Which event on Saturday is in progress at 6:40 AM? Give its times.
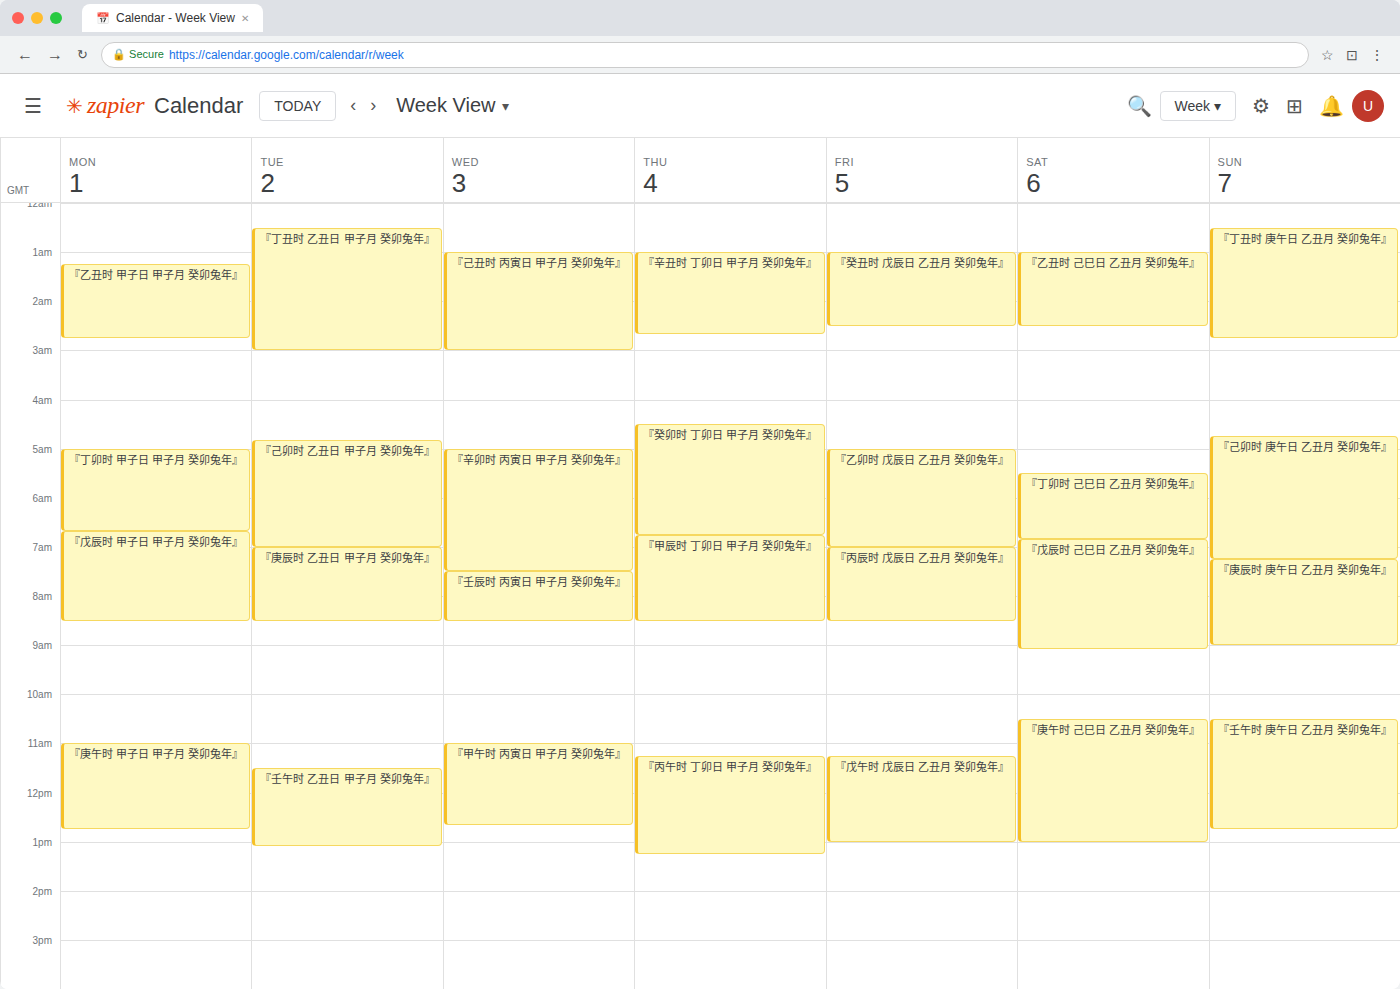
"『丁卯时 己巳日 乙丑月 癸卯兔年』", 5:30 AM to 6:50 AM